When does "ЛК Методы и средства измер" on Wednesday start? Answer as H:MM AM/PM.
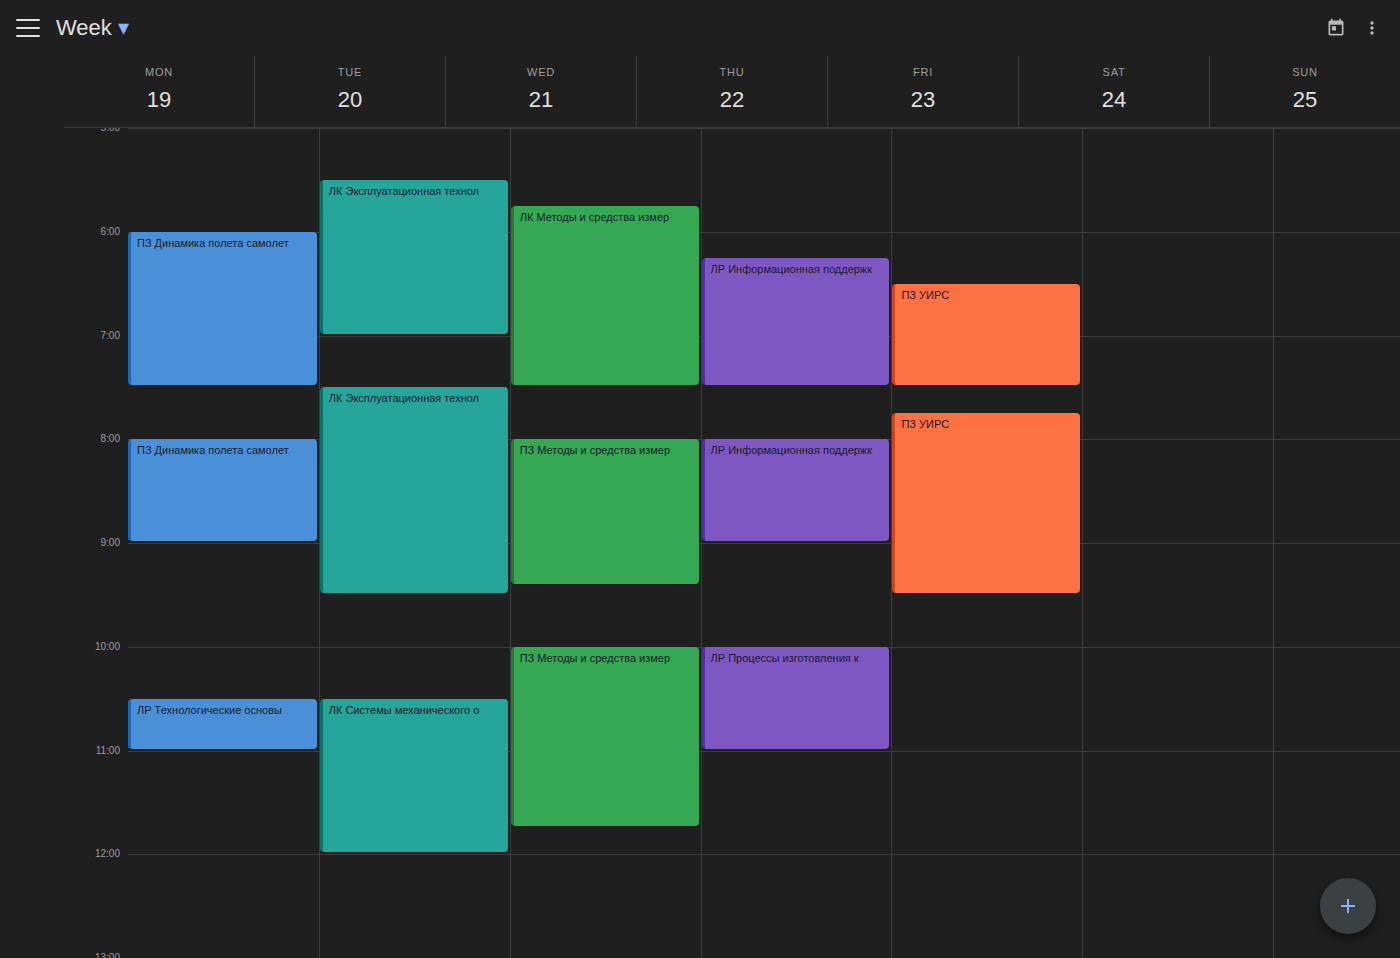
5:45 AM